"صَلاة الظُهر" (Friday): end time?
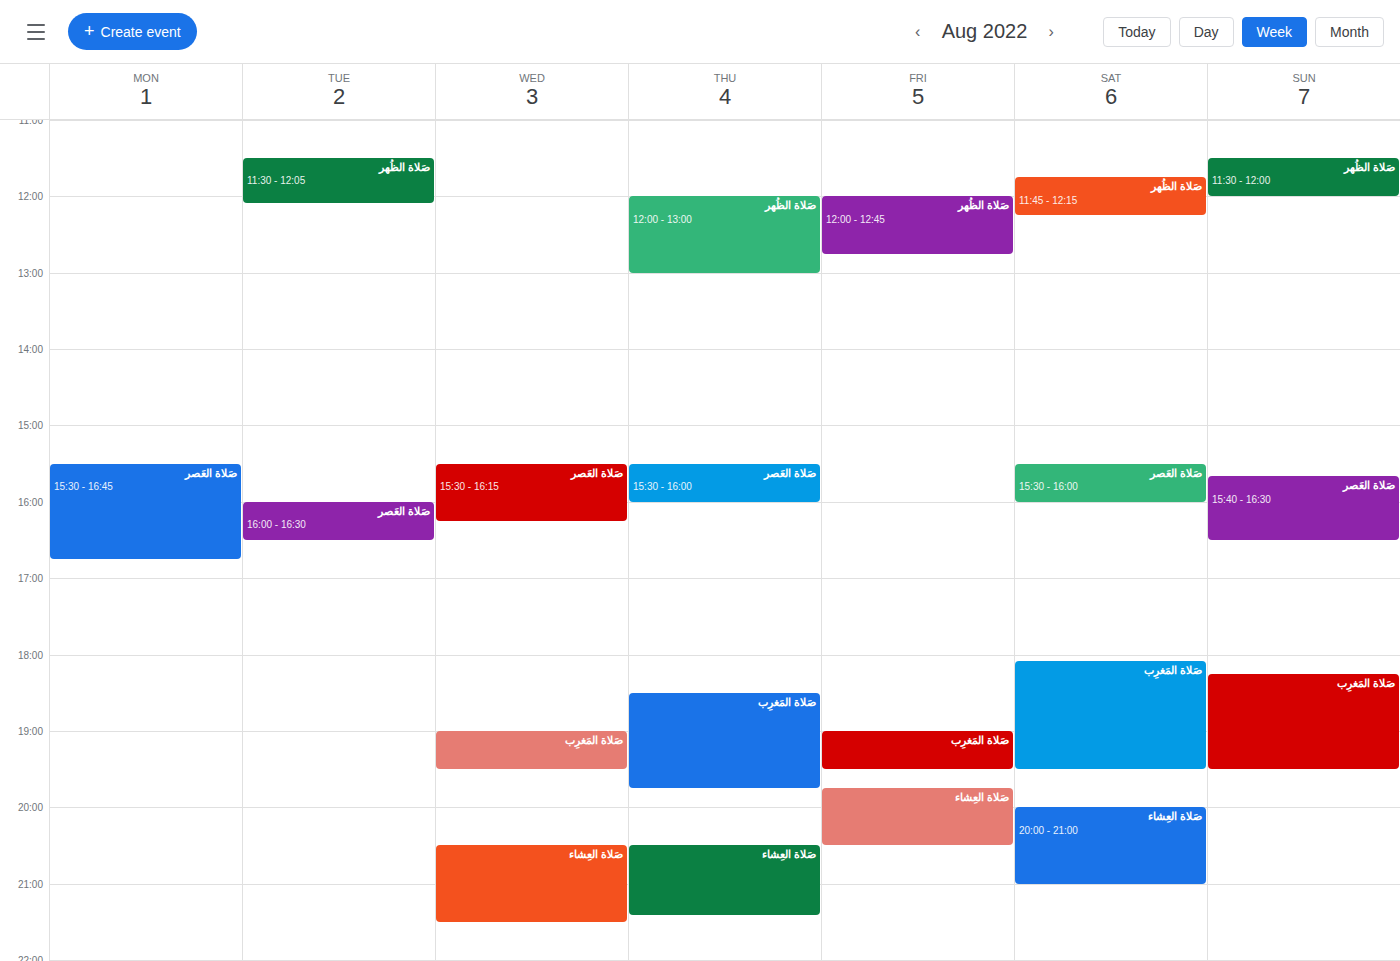
12:45 PM